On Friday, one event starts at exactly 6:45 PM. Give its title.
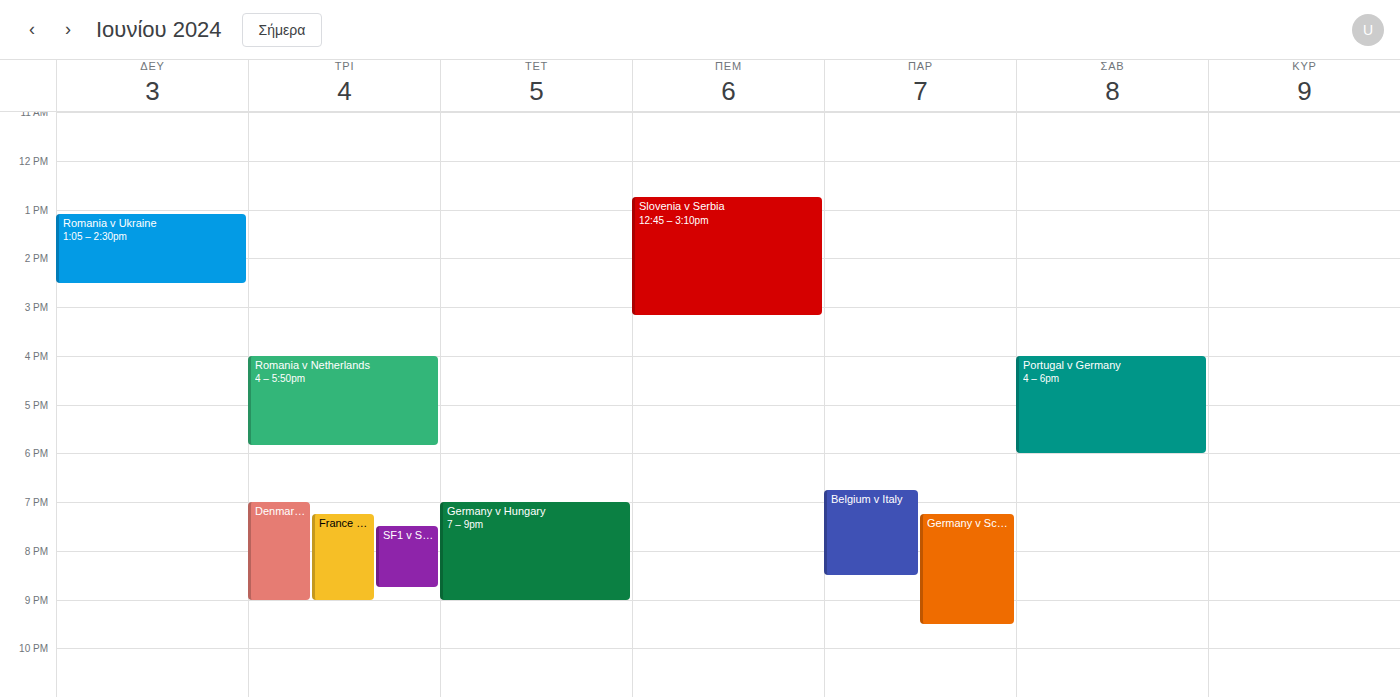
"Belgium v Italy"